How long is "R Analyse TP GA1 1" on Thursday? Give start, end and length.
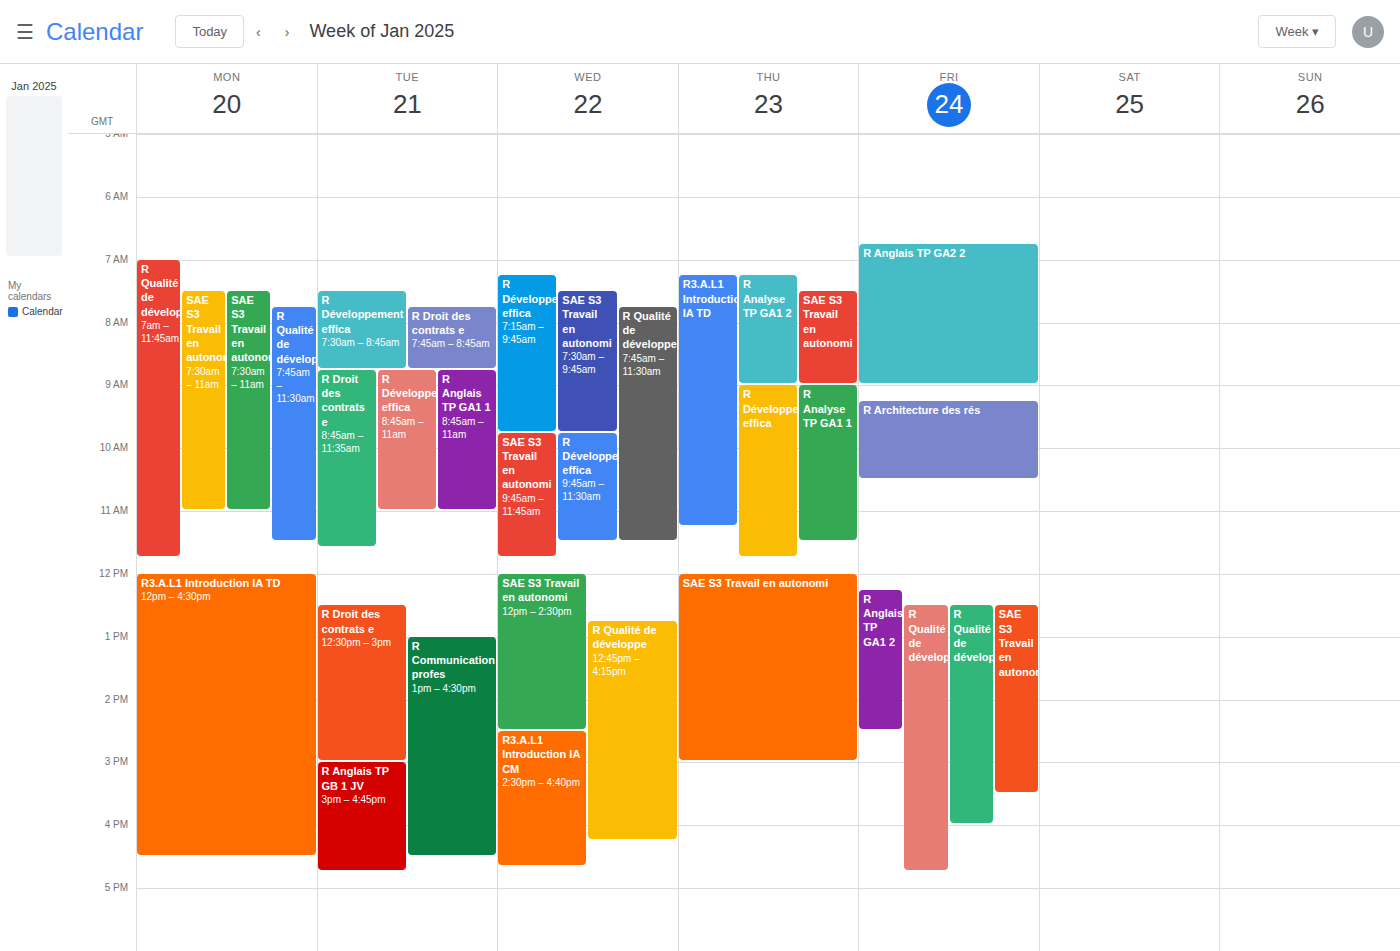
09:00 to 11:30, 2 hours 30 minutes